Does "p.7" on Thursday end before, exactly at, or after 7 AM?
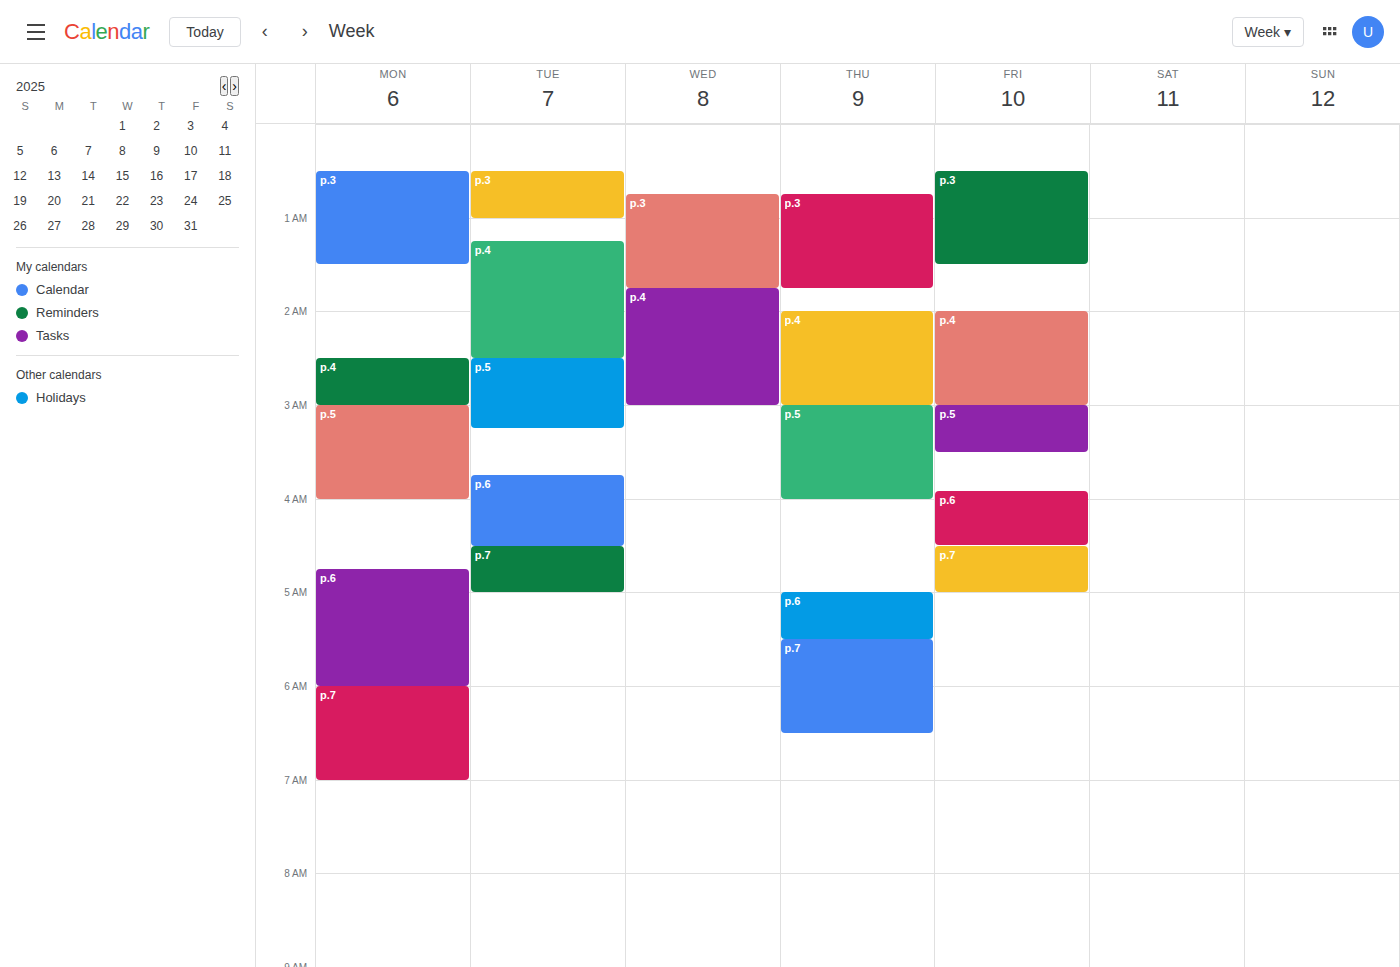
6:30 AM -- before 7 AM, 30 minutes above the 7 AM line.